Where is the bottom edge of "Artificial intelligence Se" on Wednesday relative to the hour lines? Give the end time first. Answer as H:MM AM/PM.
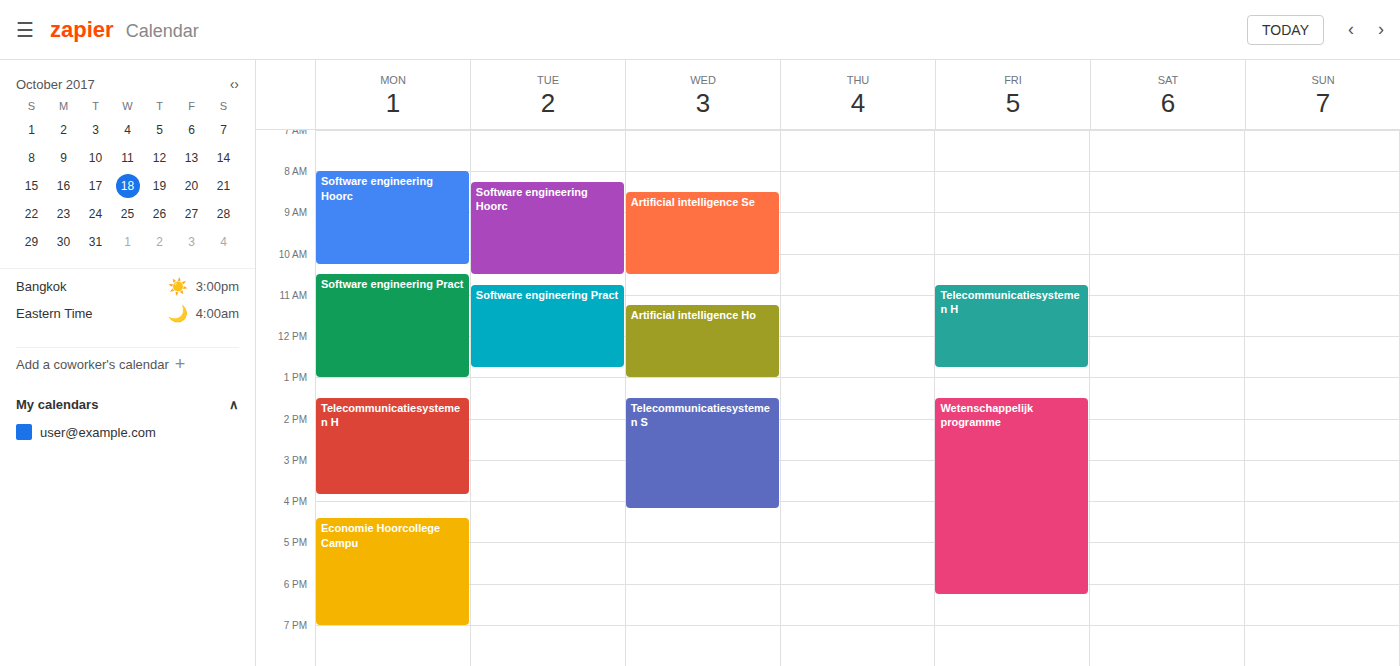
10:30 AM -- halfway between the 10 AM and 11 AM lines.